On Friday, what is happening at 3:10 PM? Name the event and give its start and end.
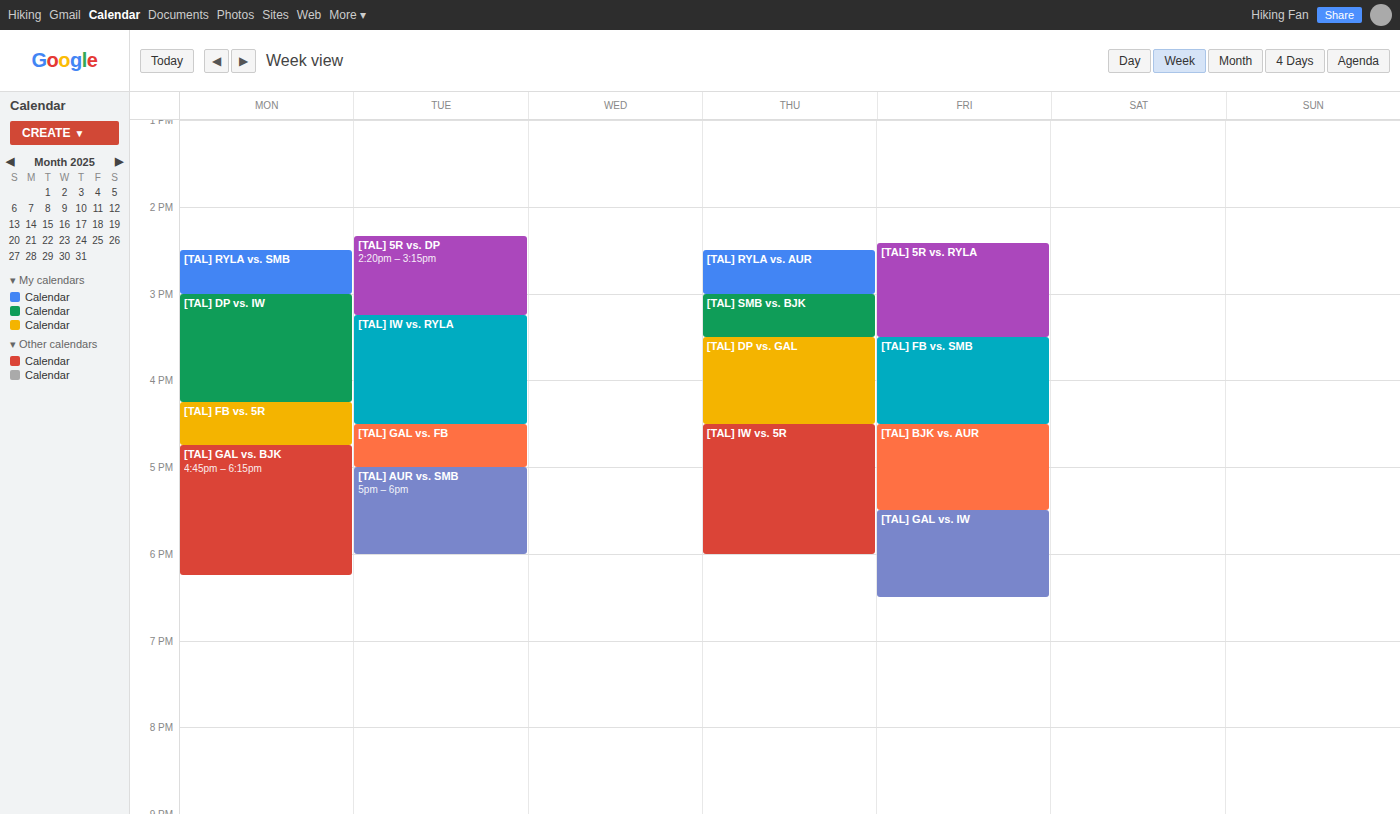
"[TAL] 5R vs. RYLA", 2:25 PM to 3:30 PM